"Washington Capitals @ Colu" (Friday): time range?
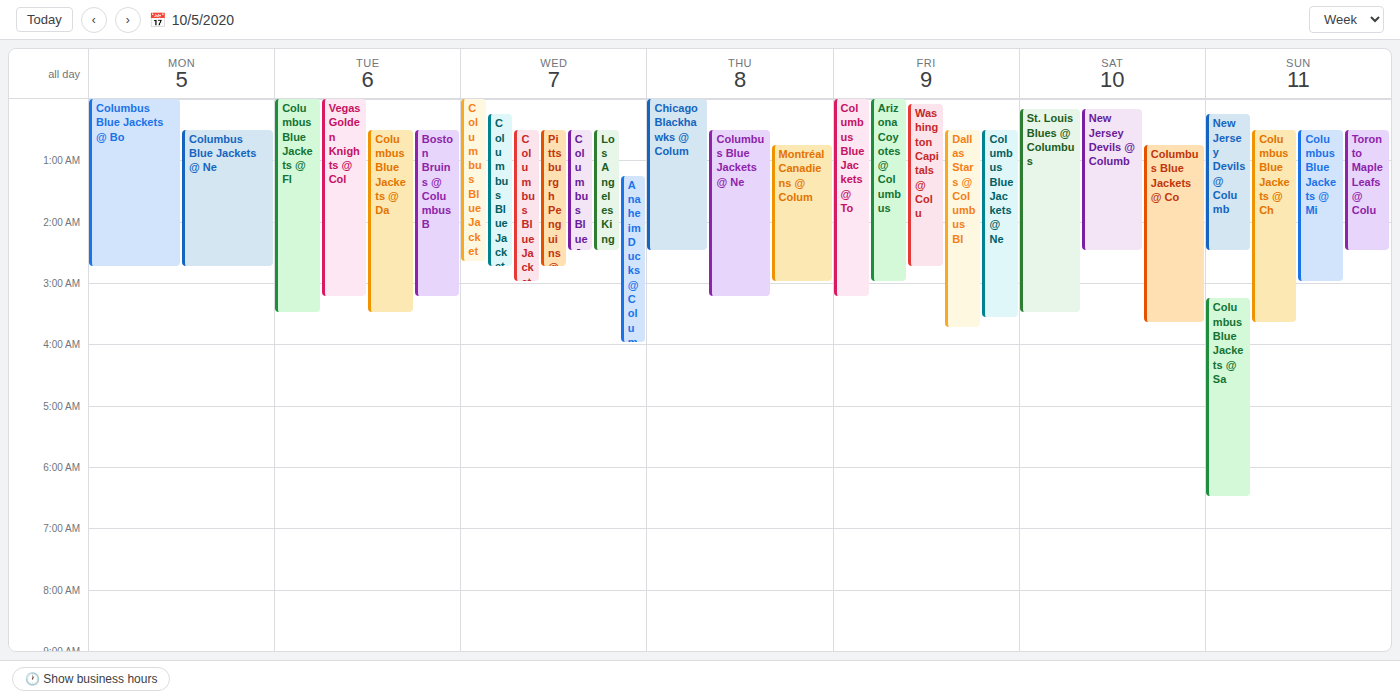
12:05 AM to 2:45 AM